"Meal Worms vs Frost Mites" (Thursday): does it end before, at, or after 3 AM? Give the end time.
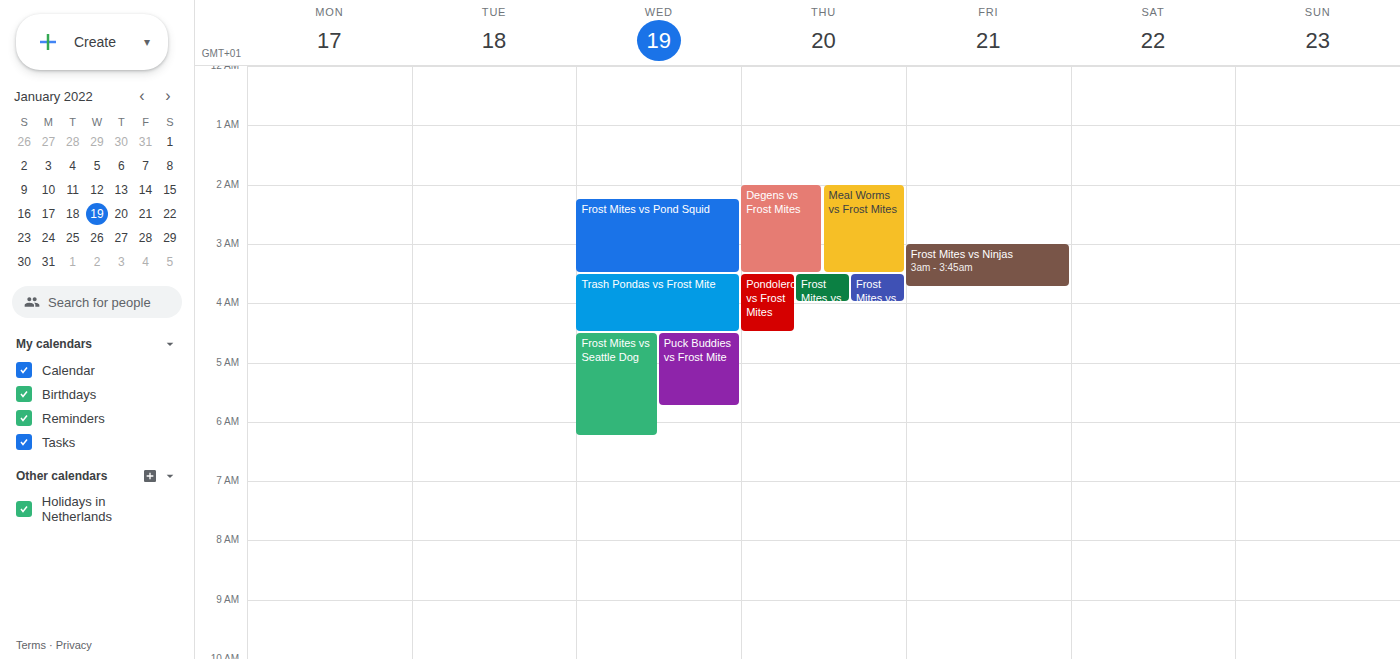
3:30 AM -- after 3 AM, 30 minutes below the 3 AM line.